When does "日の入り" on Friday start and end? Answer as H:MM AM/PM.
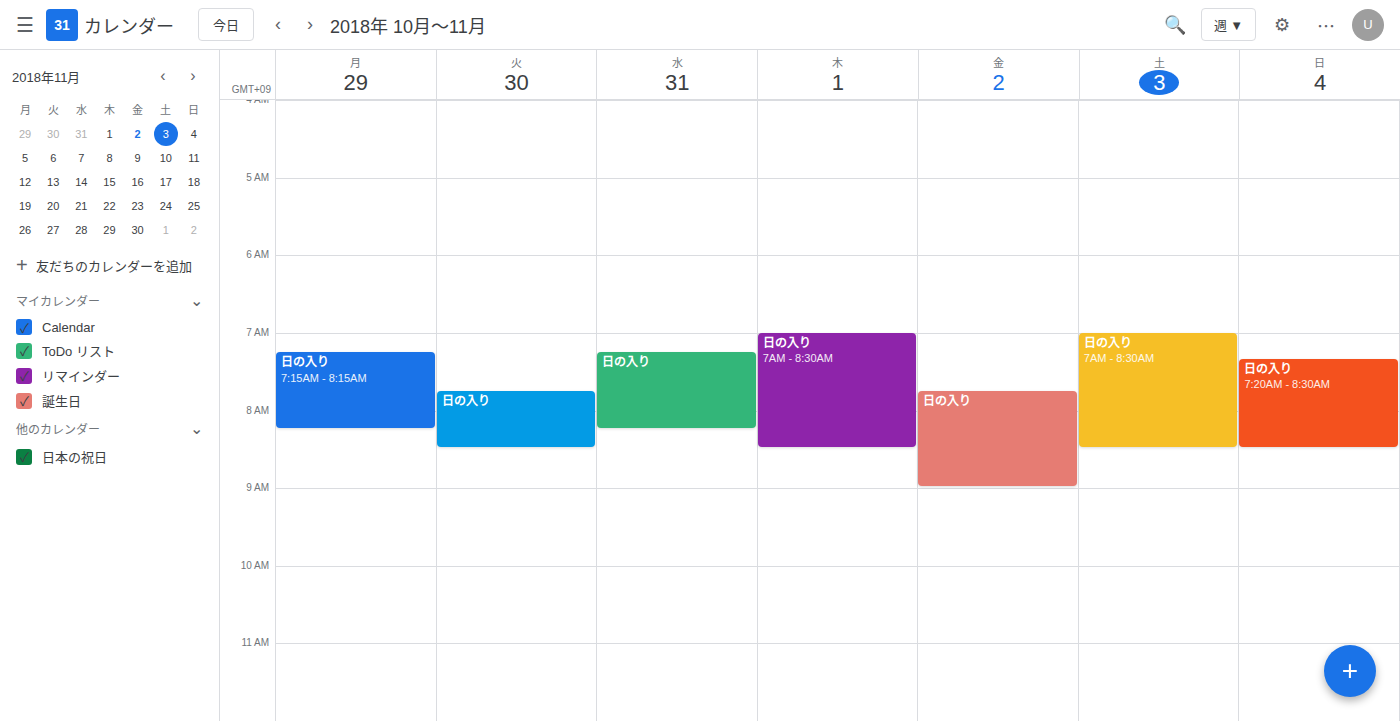
7:45 AM to 9:00 AM